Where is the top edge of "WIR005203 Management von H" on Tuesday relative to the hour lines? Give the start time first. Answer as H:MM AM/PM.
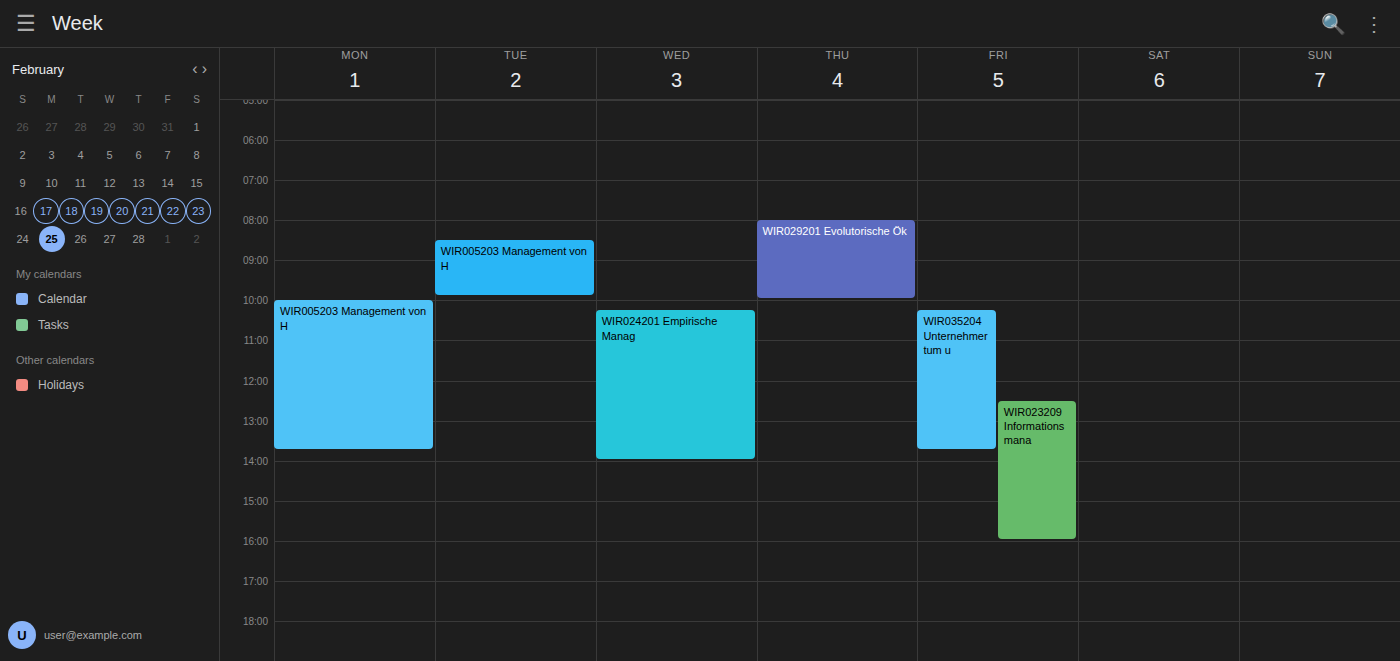
8:30 AM -- halfway between the 8 AM and 9 AM lines.